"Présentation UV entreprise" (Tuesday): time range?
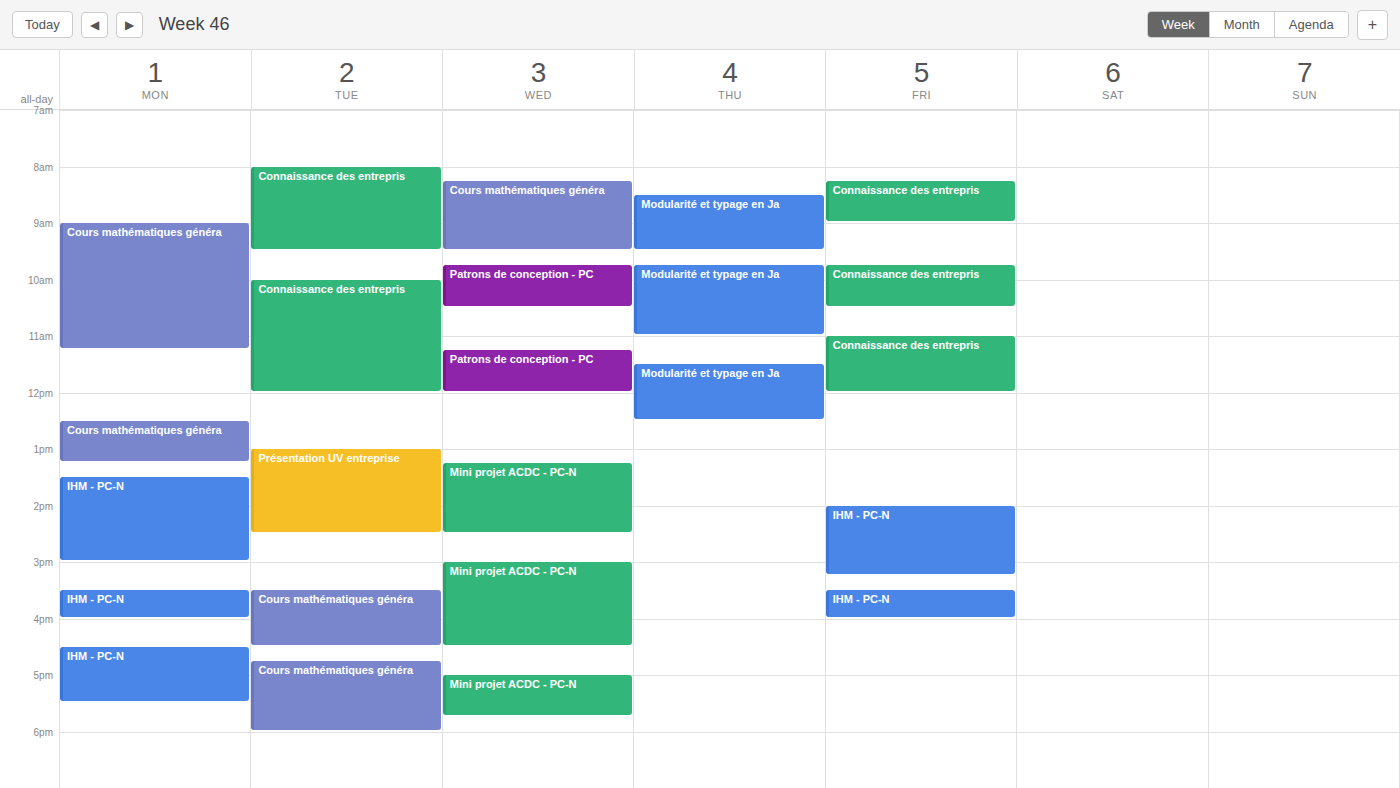
13:00 to 14:30